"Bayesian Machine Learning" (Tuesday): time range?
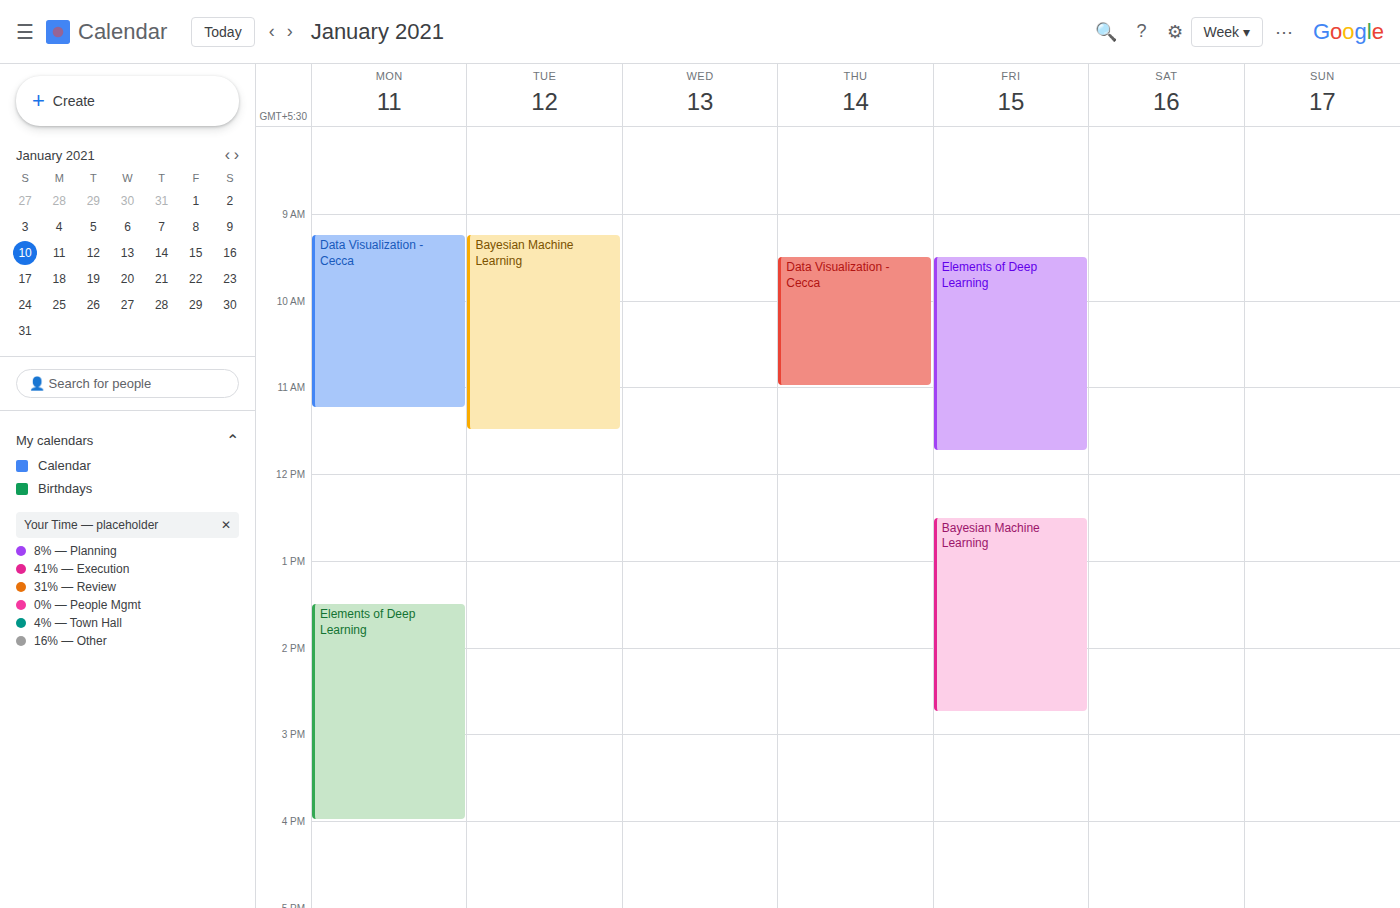
09:15 to 11:30